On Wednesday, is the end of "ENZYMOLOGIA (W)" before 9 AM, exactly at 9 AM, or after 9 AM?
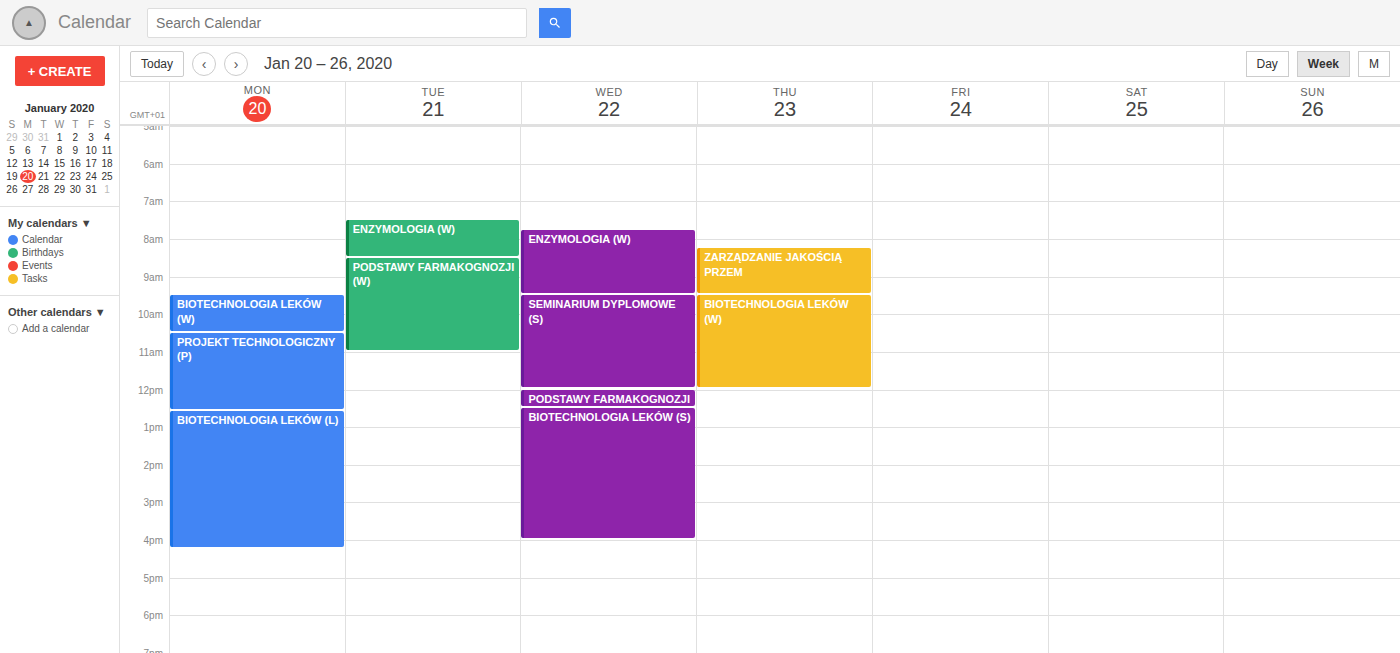
9:30 AM -- after 9 AM, 30 minutes below the 9 AM line.